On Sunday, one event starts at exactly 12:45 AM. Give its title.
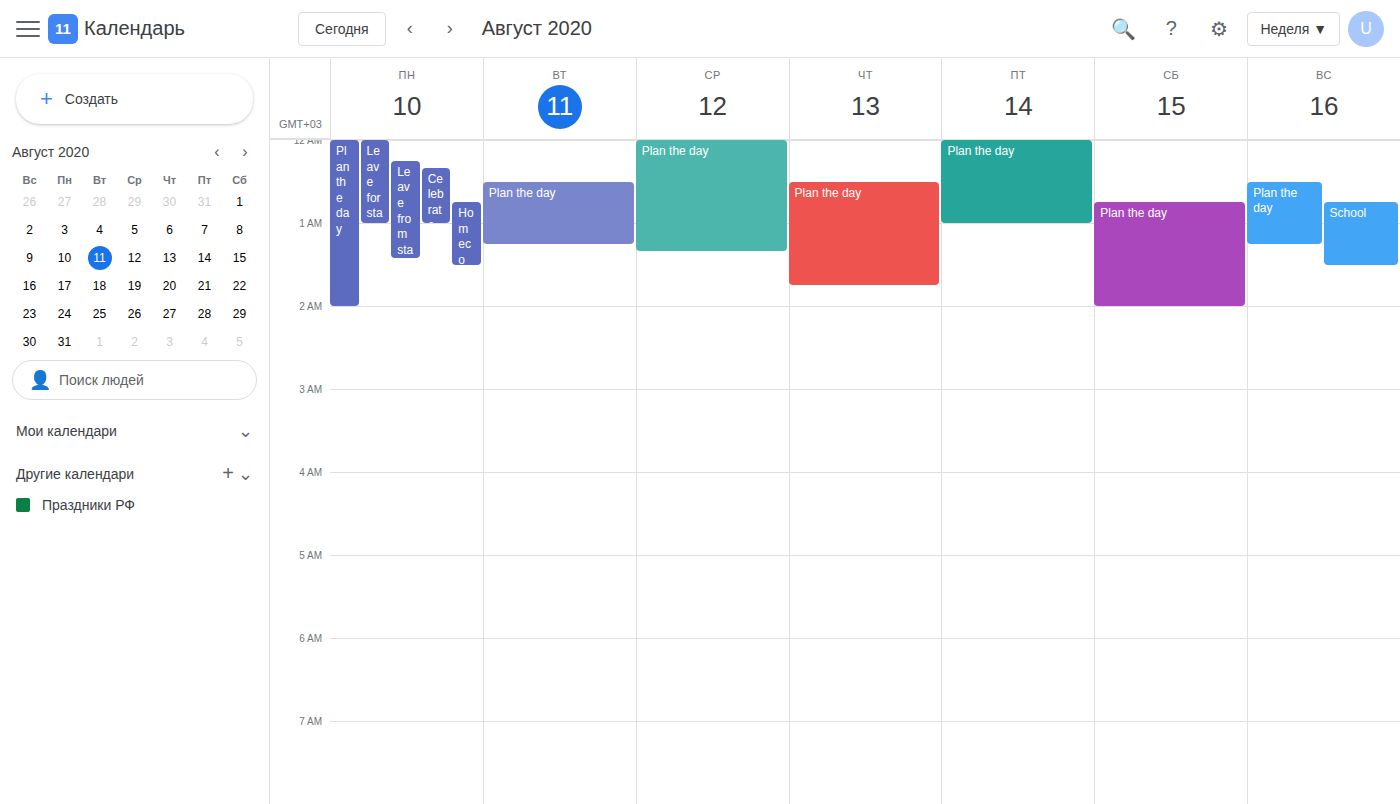
"School"